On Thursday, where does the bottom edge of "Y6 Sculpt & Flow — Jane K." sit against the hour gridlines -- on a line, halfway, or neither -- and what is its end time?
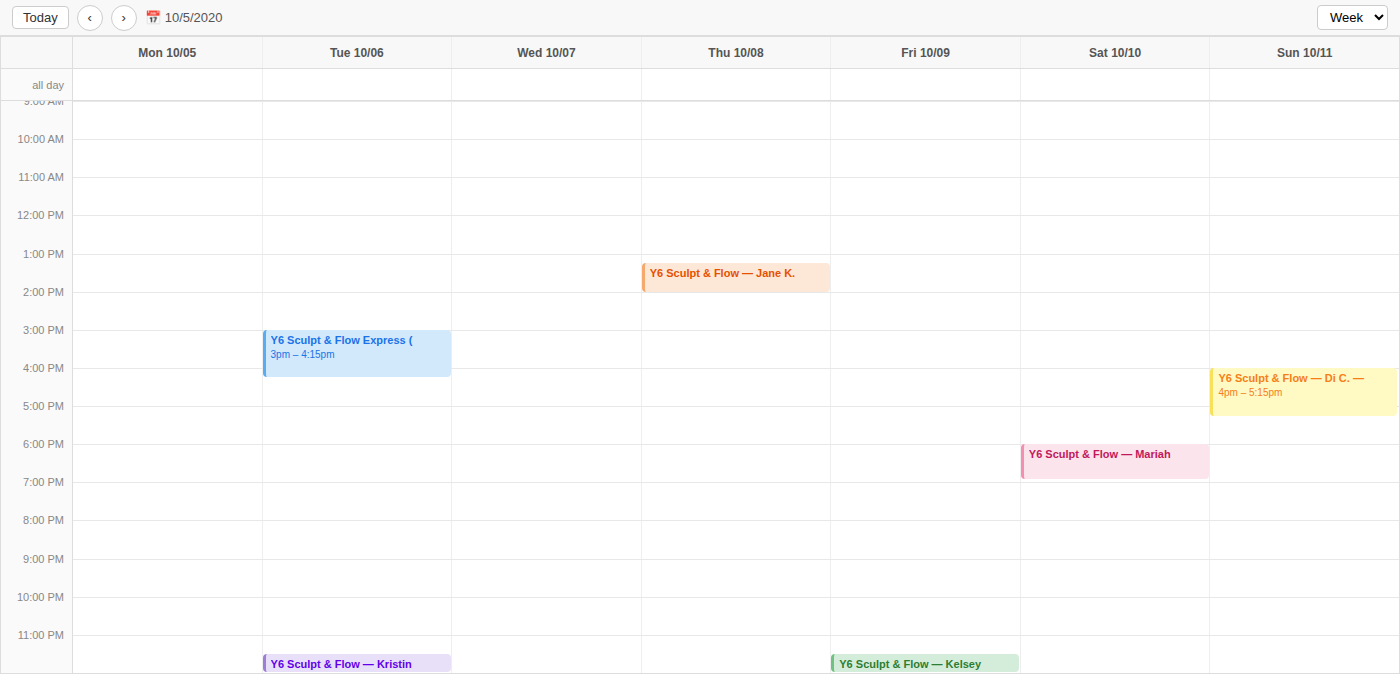
2:00 PM -- exactly on the 2 PM line.